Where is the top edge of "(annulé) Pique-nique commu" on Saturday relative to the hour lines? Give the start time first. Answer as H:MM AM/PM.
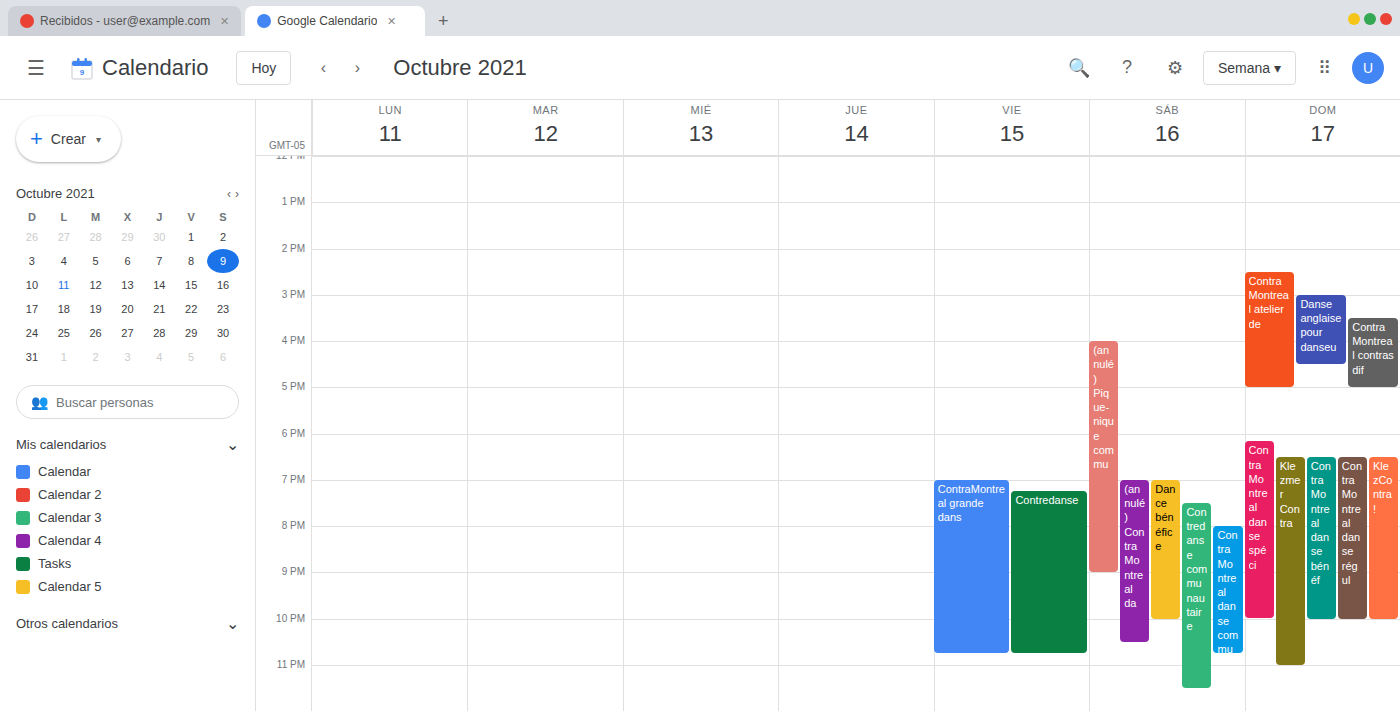
4:00 PM -- exactly on the 4 PM line.